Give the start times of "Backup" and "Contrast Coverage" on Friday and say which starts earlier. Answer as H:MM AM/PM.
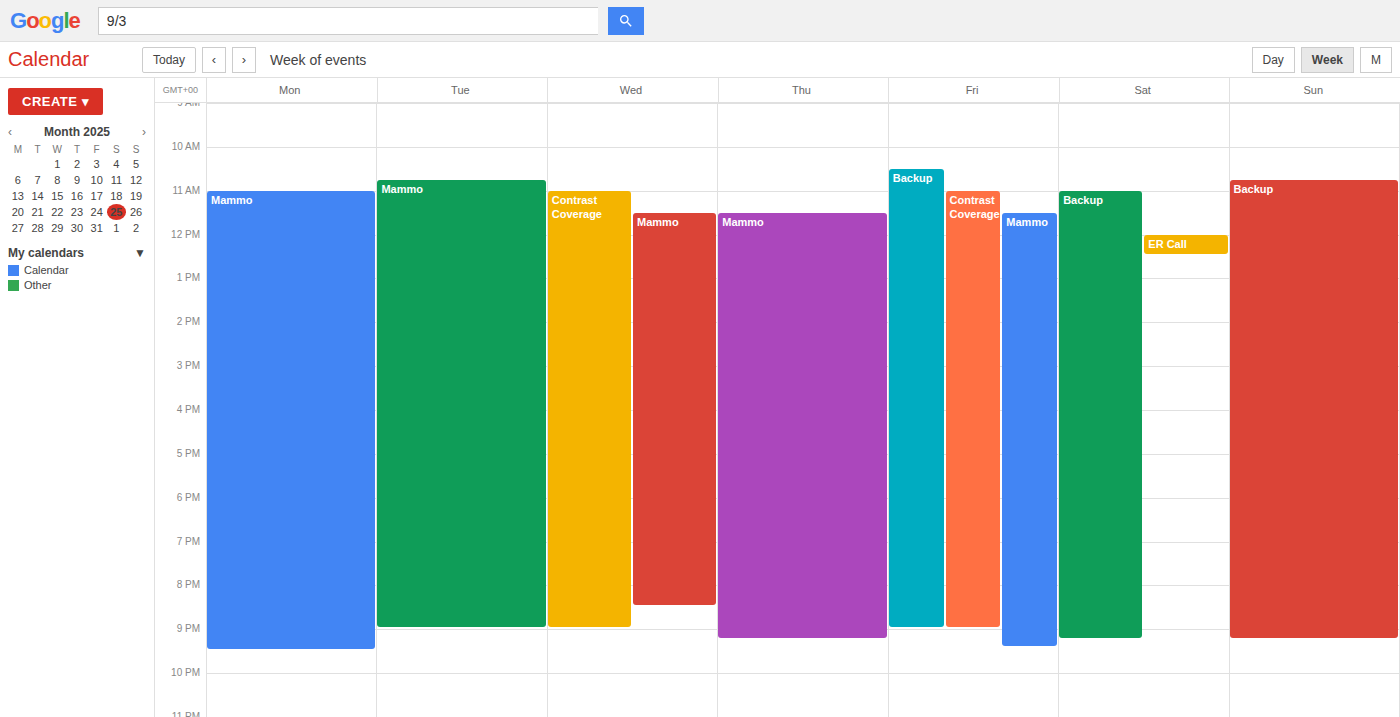
"Backup" 10:30 AM; "Contrast Coverage" 11:00 AM.